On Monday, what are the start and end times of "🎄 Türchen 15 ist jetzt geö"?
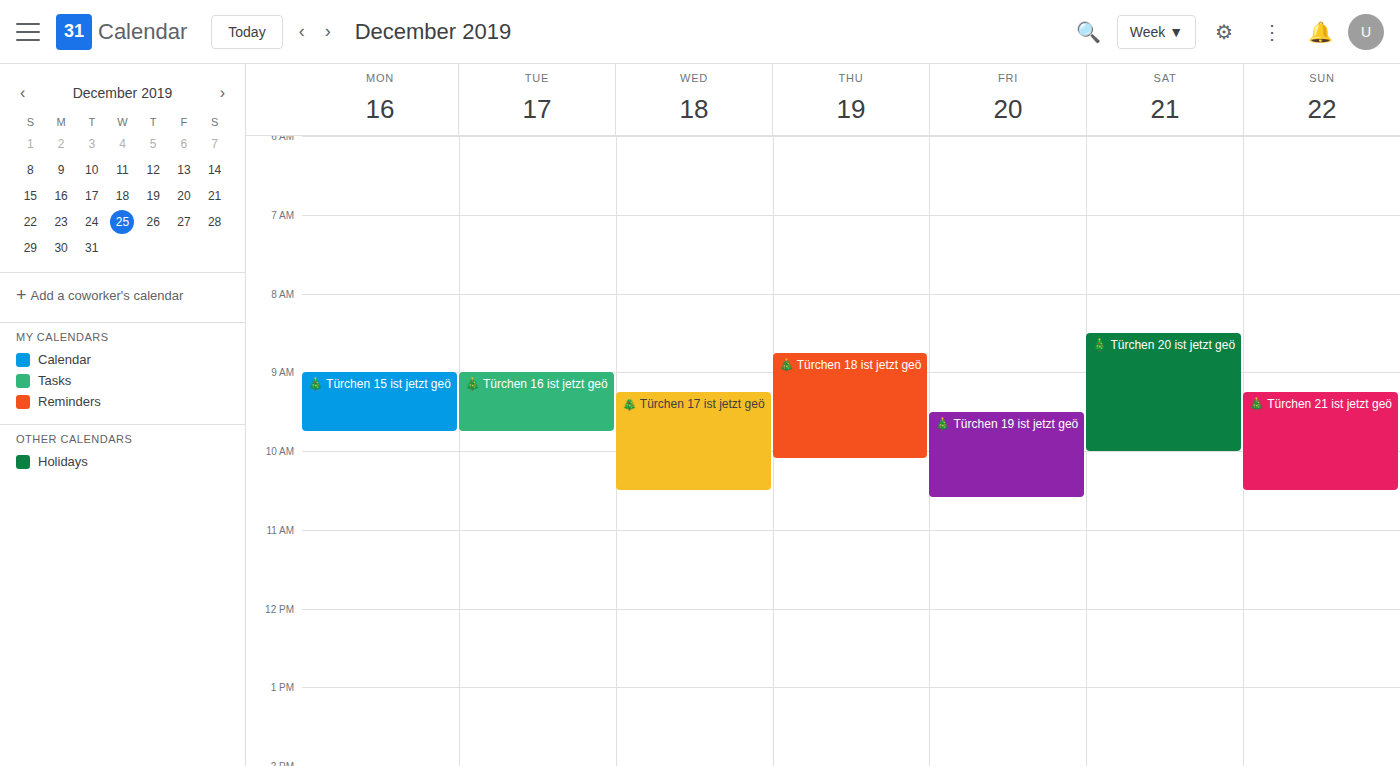
09:00 to 09:45